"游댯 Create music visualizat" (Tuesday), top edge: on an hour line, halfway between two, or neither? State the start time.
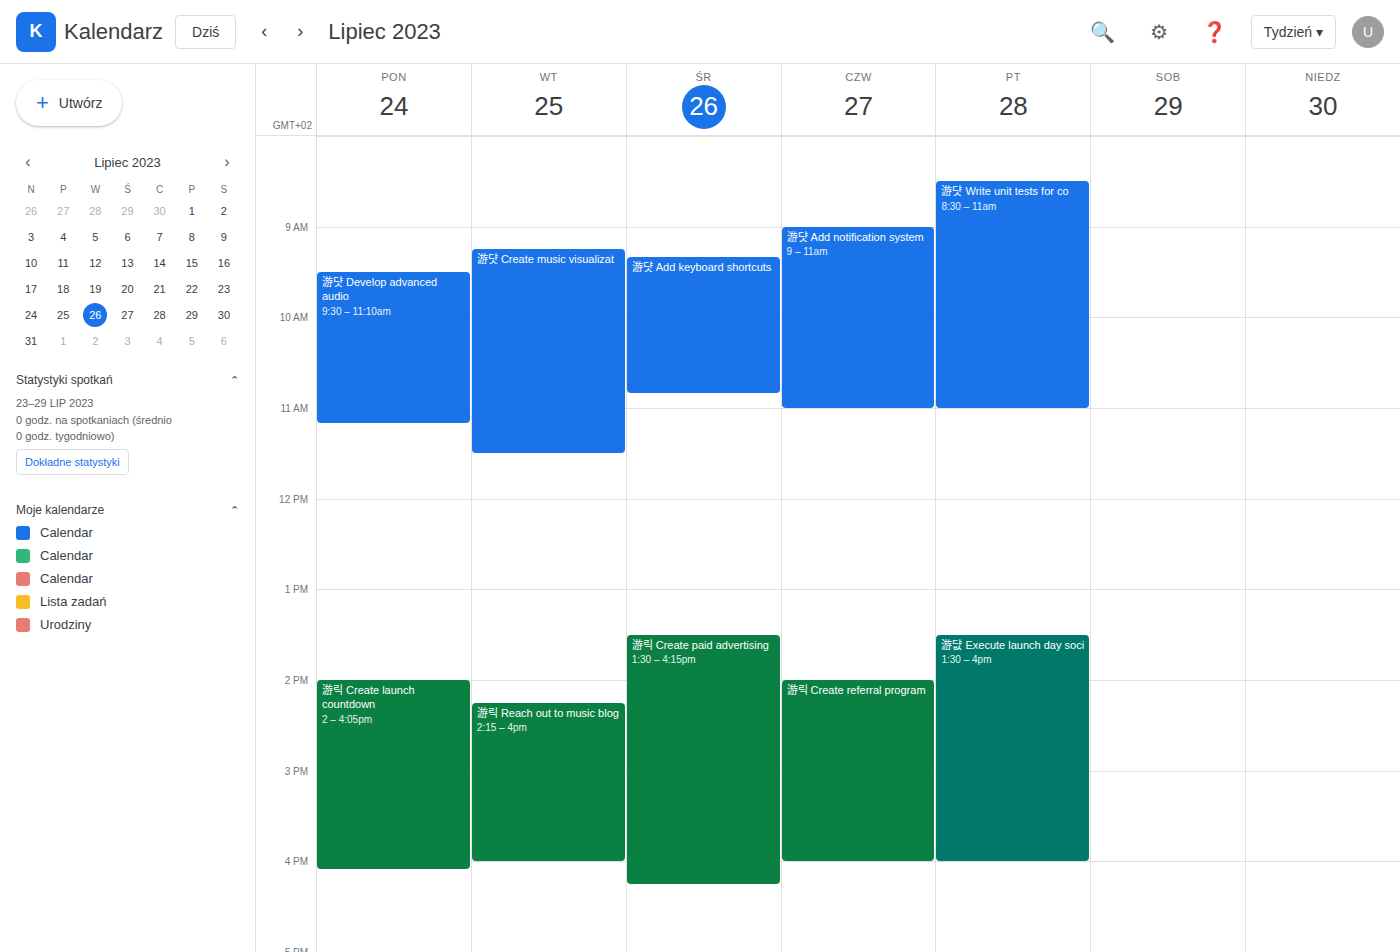
9:15 AM -- neither: a quarter of the way from the 9 AM line to the 10 AM line.